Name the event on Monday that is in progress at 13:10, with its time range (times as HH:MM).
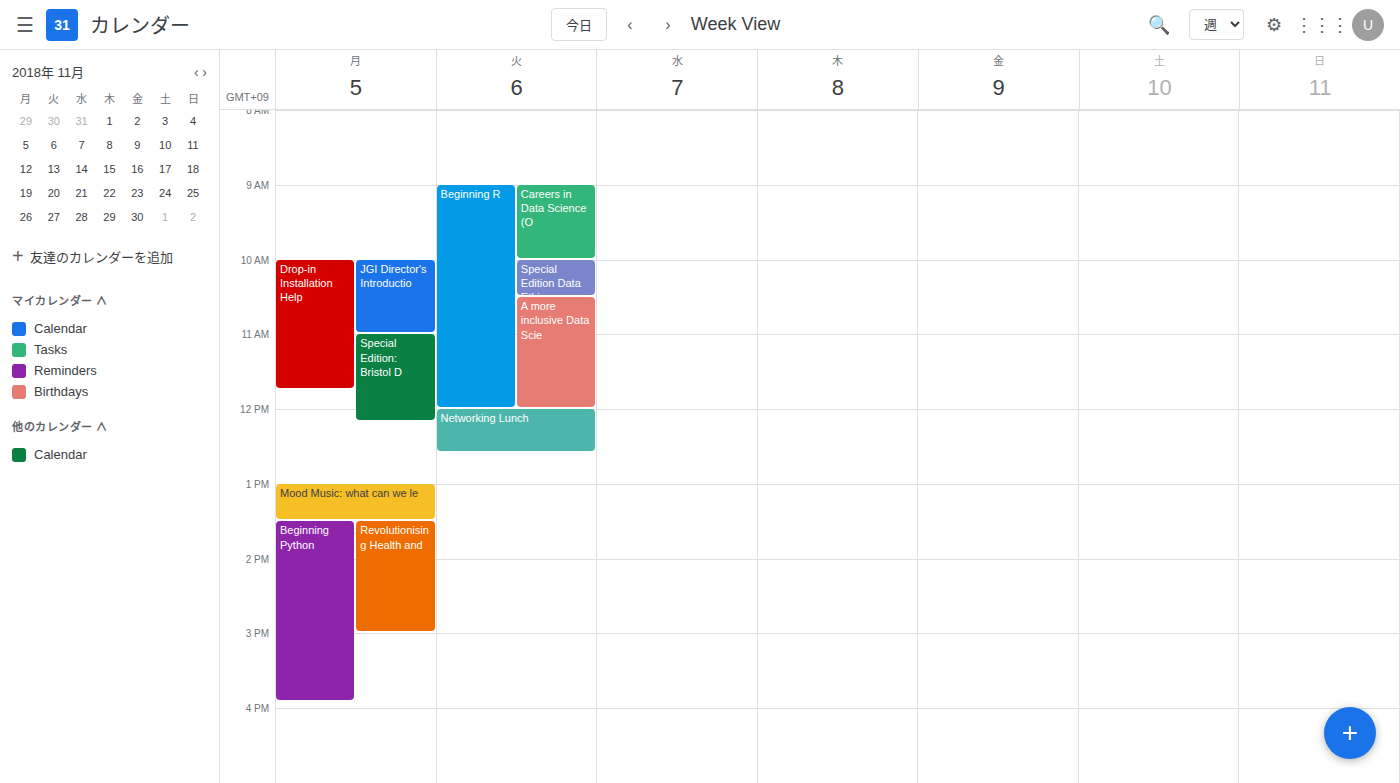
"Mood Music: what can we le", 13:00 to 13:30